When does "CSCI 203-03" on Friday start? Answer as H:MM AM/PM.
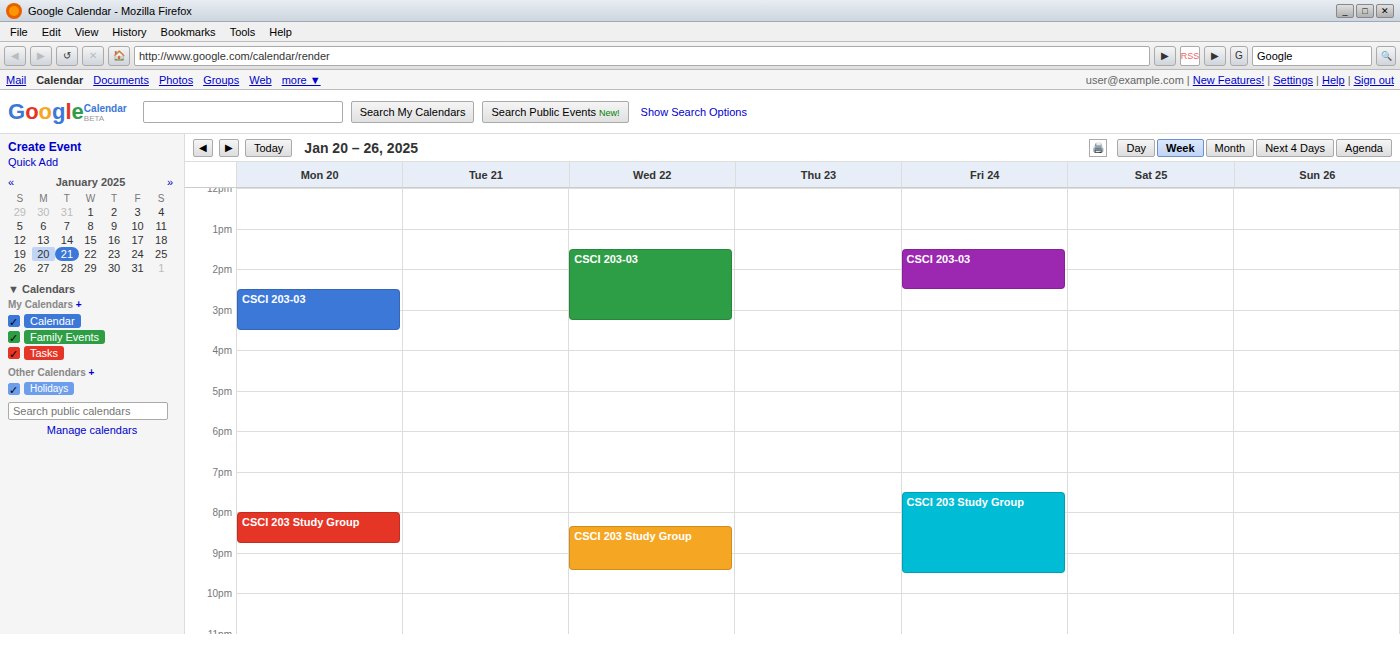
1:30 PM